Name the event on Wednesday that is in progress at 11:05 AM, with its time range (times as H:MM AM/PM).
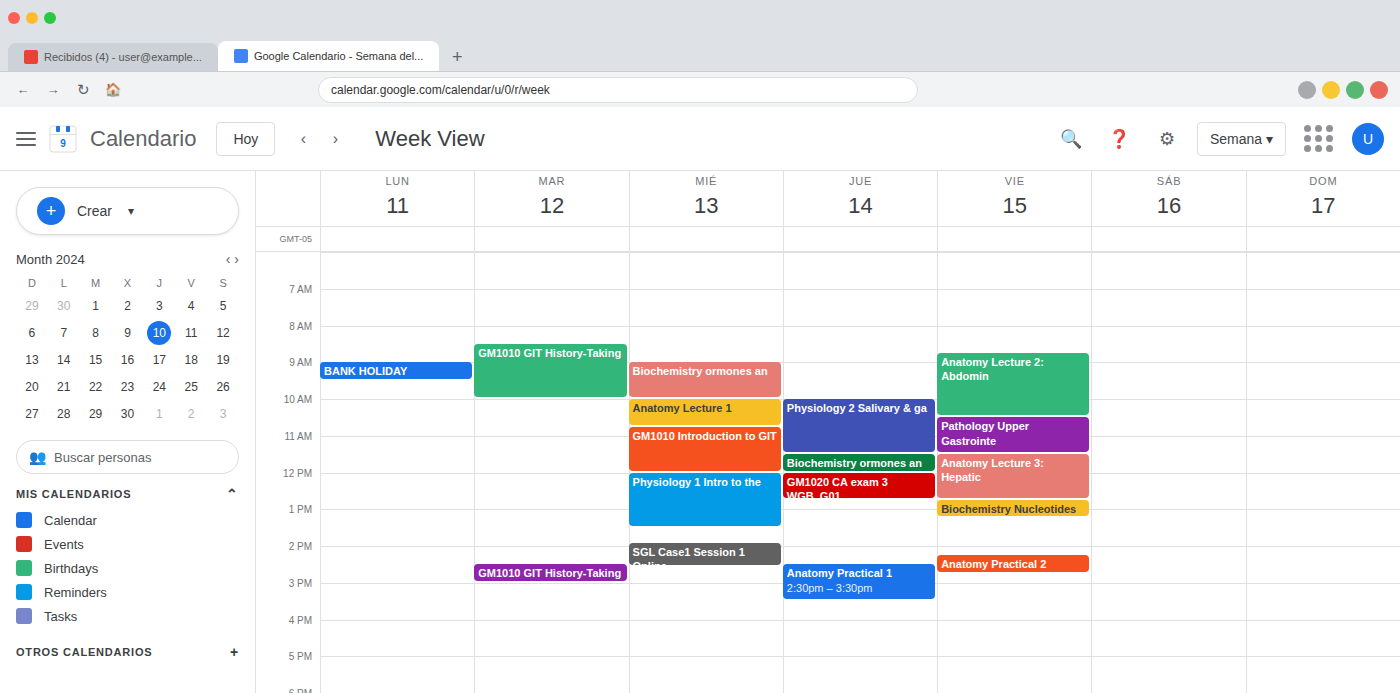
"GM1010 Introduction to GIT", 10:45 AM to 12:00 PM